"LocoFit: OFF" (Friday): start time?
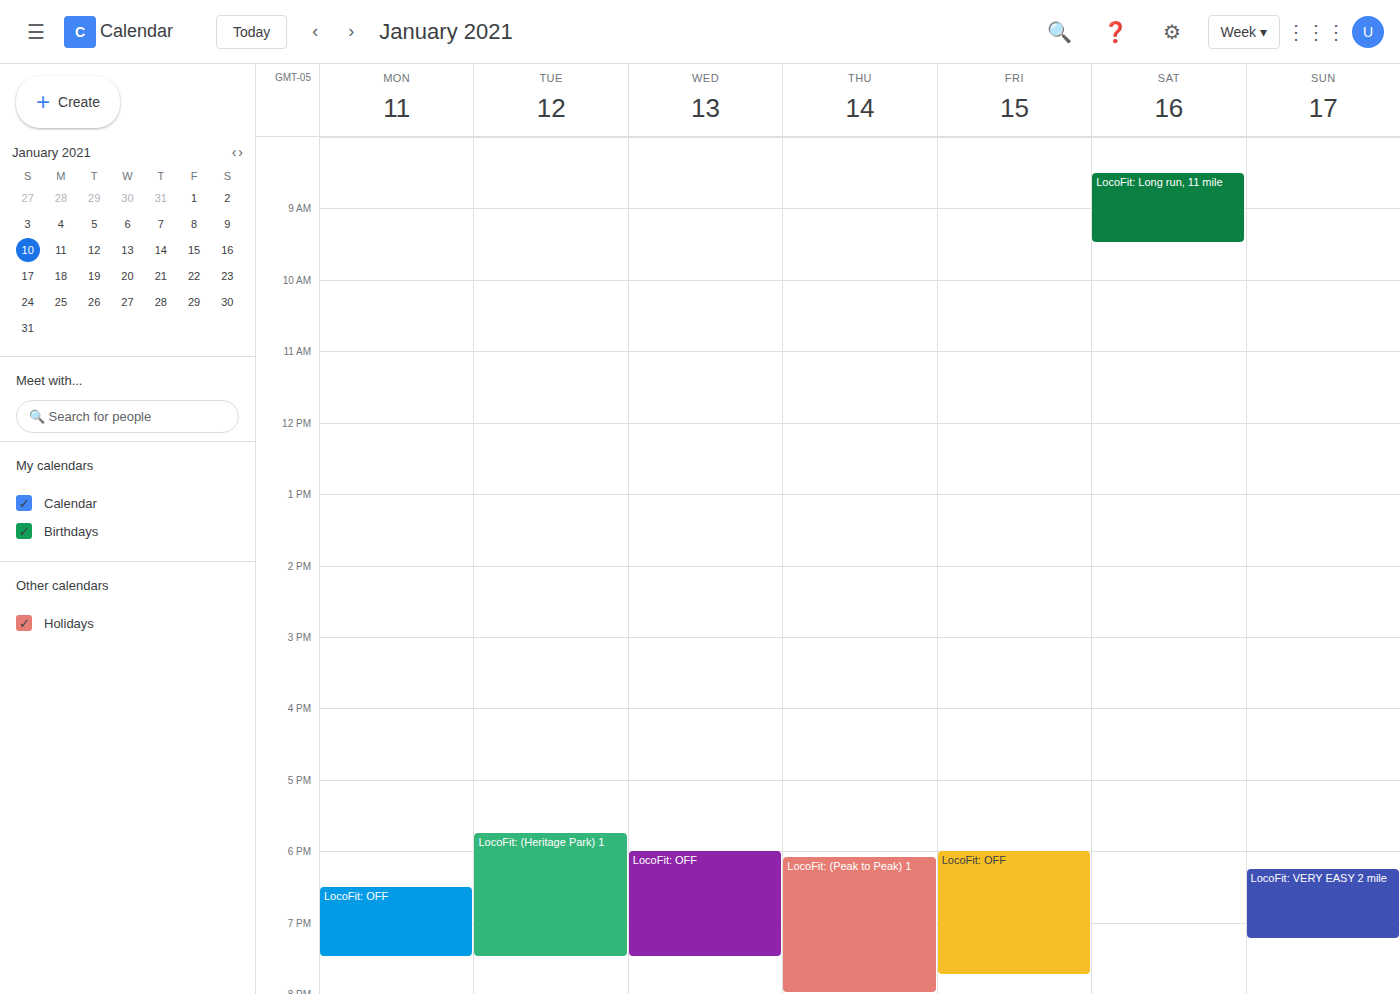
6:00 PM